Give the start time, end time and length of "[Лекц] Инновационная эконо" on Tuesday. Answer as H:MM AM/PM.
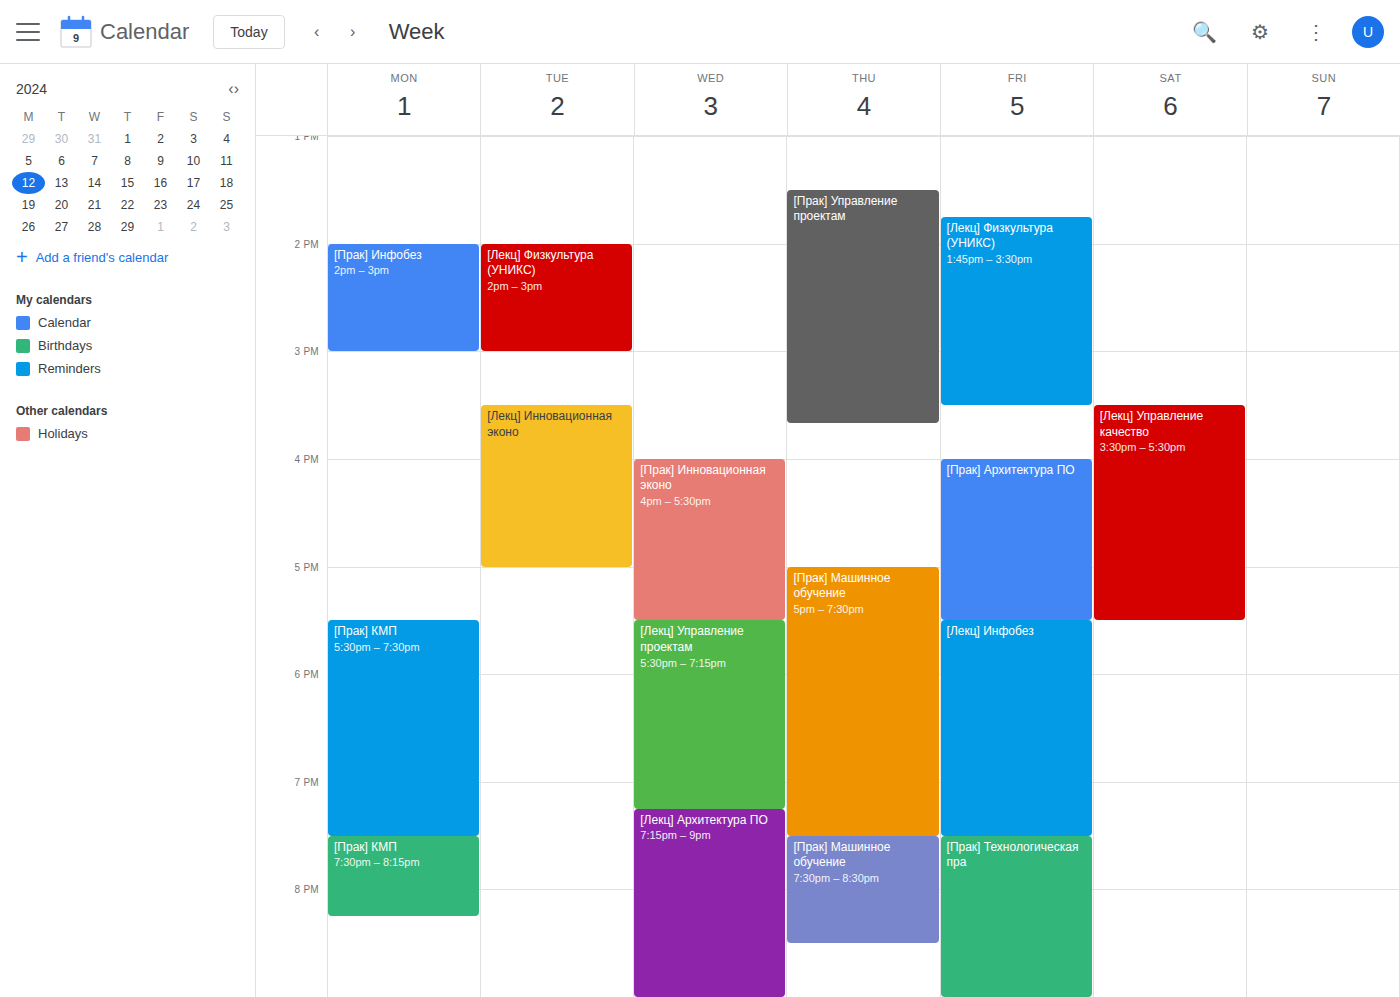
3:30 PM to 5:00 PM, 1 hour 30 minutes